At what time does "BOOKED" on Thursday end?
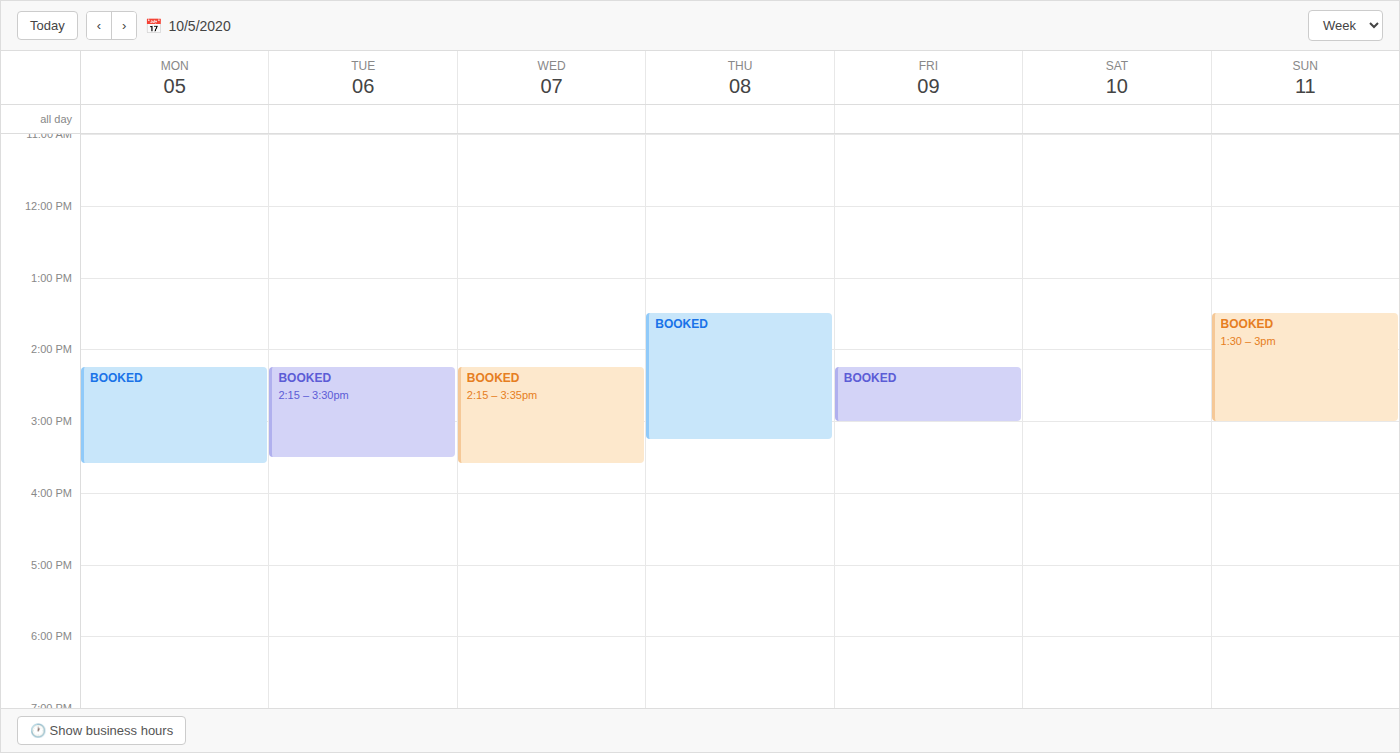
3:15 PM